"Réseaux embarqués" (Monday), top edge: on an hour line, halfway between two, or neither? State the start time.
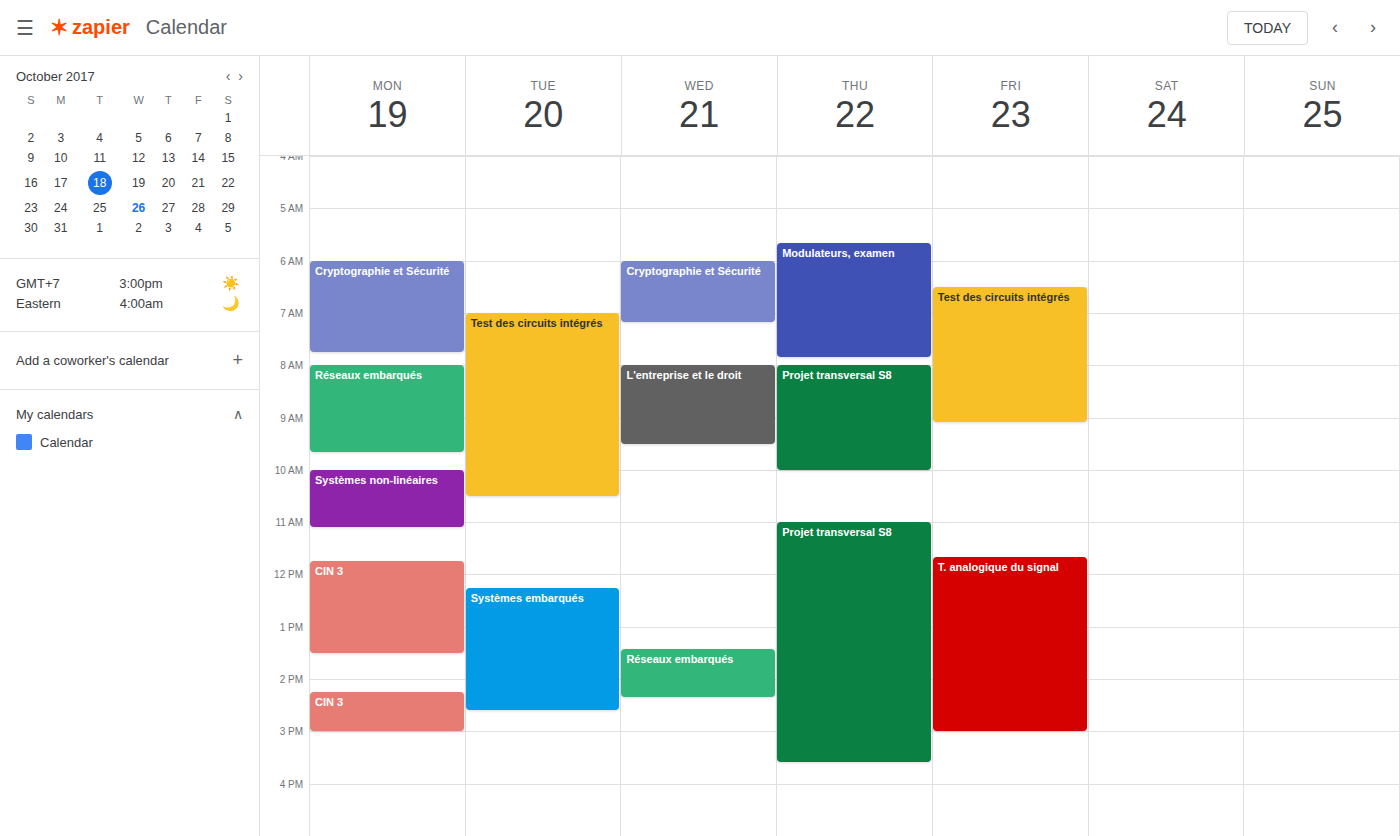
8:00 AM -- exactly on the 8 AM line.